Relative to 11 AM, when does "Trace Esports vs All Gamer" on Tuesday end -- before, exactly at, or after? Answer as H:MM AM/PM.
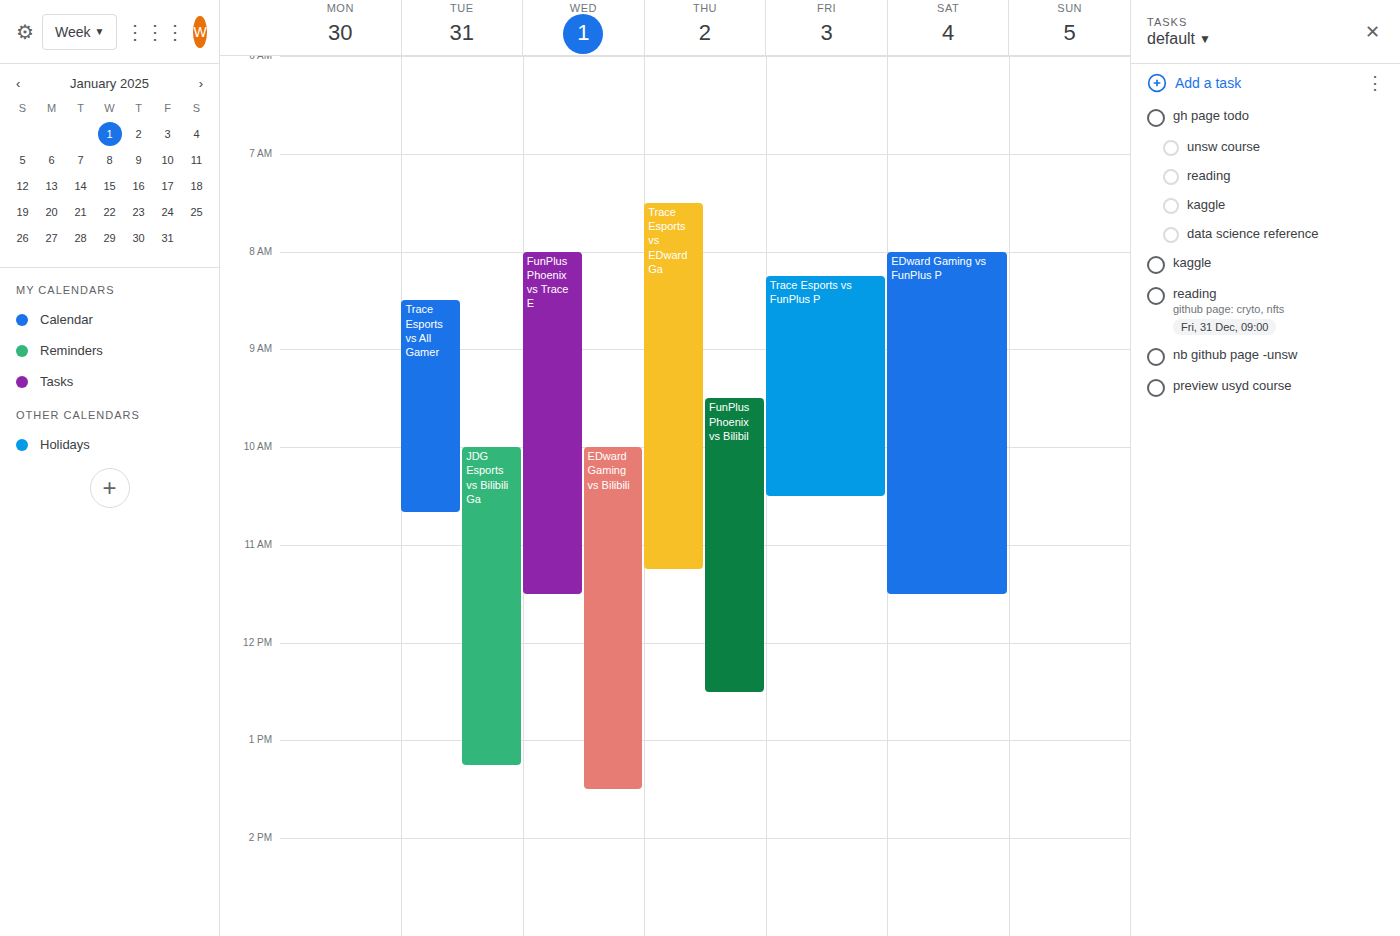
10:40 AM -- before 11 AM, 20 minutes above the 11 AM line.